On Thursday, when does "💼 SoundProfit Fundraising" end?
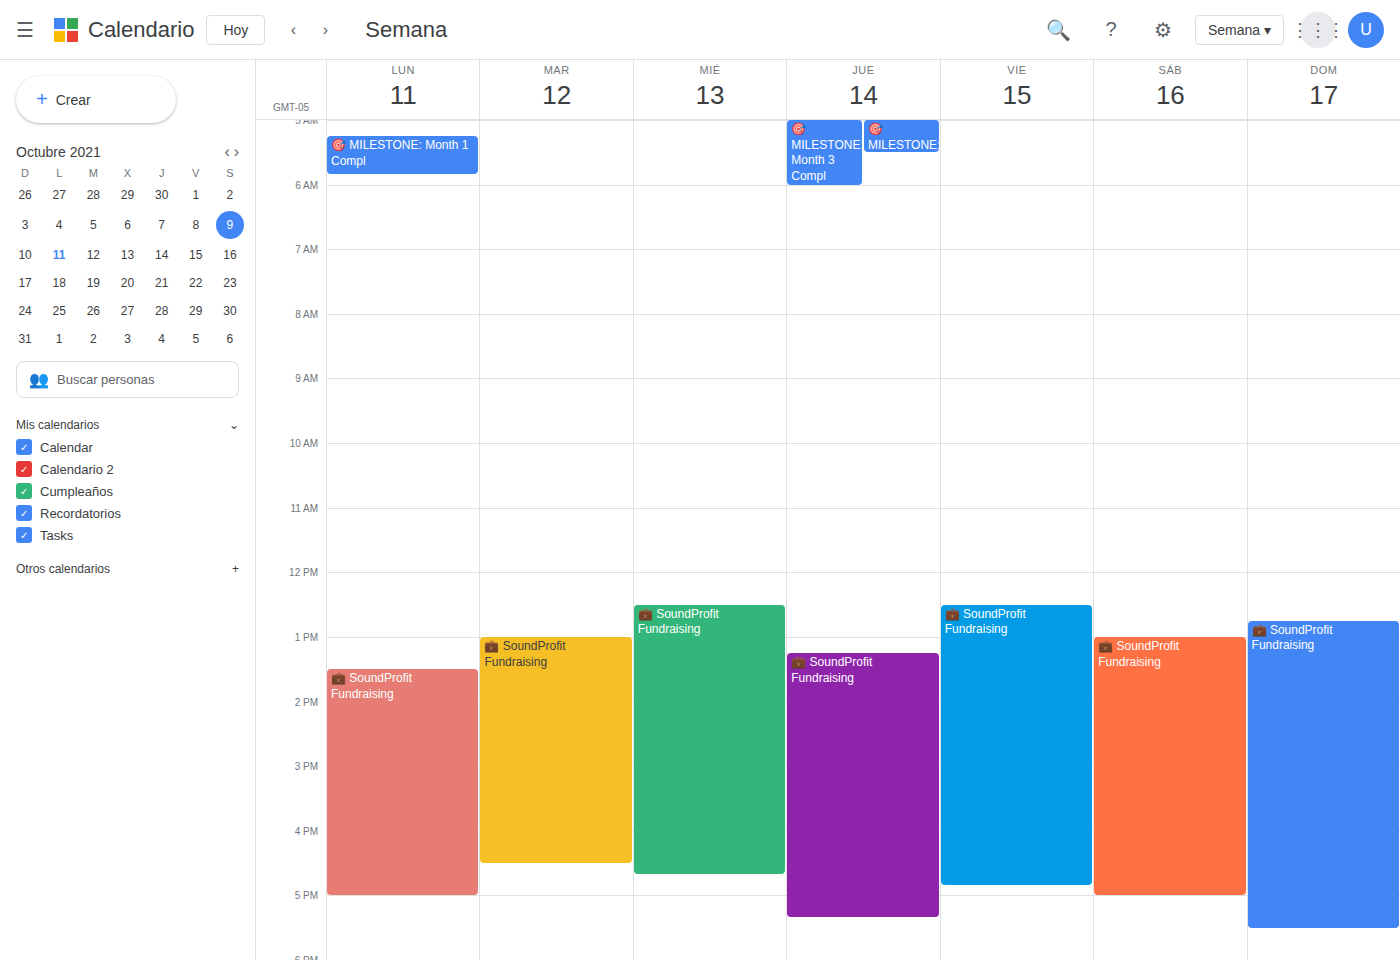
5:20 PM